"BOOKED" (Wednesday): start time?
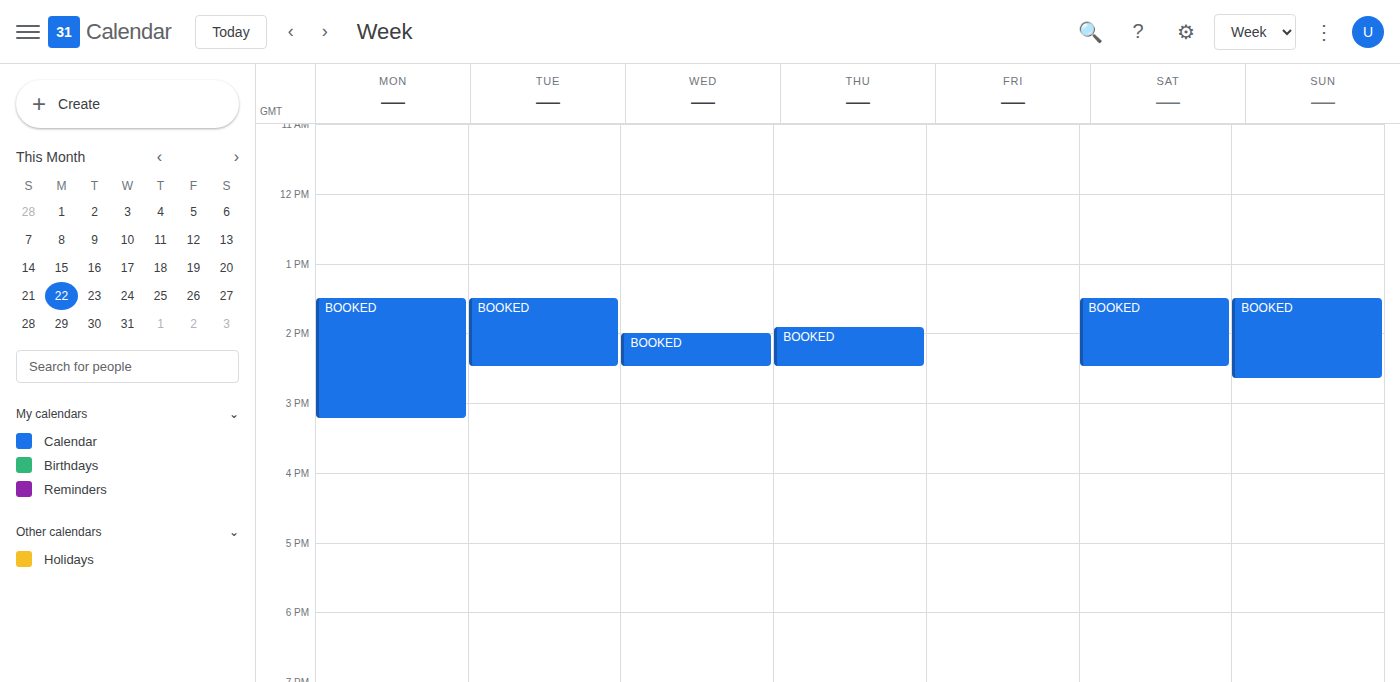
14:00